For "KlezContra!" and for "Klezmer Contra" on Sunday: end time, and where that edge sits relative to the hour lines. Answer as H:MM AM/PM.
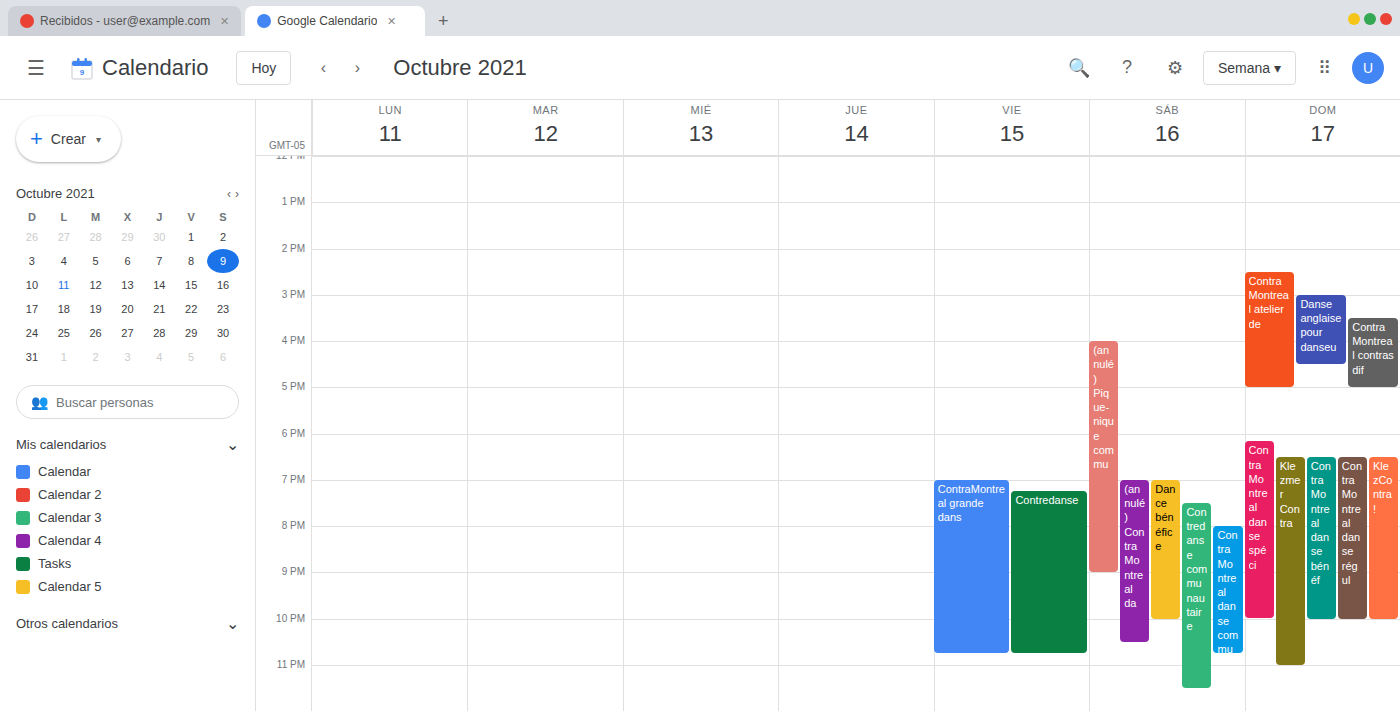
"KlezContra!": 10:00 PM, exactly on the 10 PM line. "Klezmer Contra": 11:00 PM, exactly on the 11 PM line.